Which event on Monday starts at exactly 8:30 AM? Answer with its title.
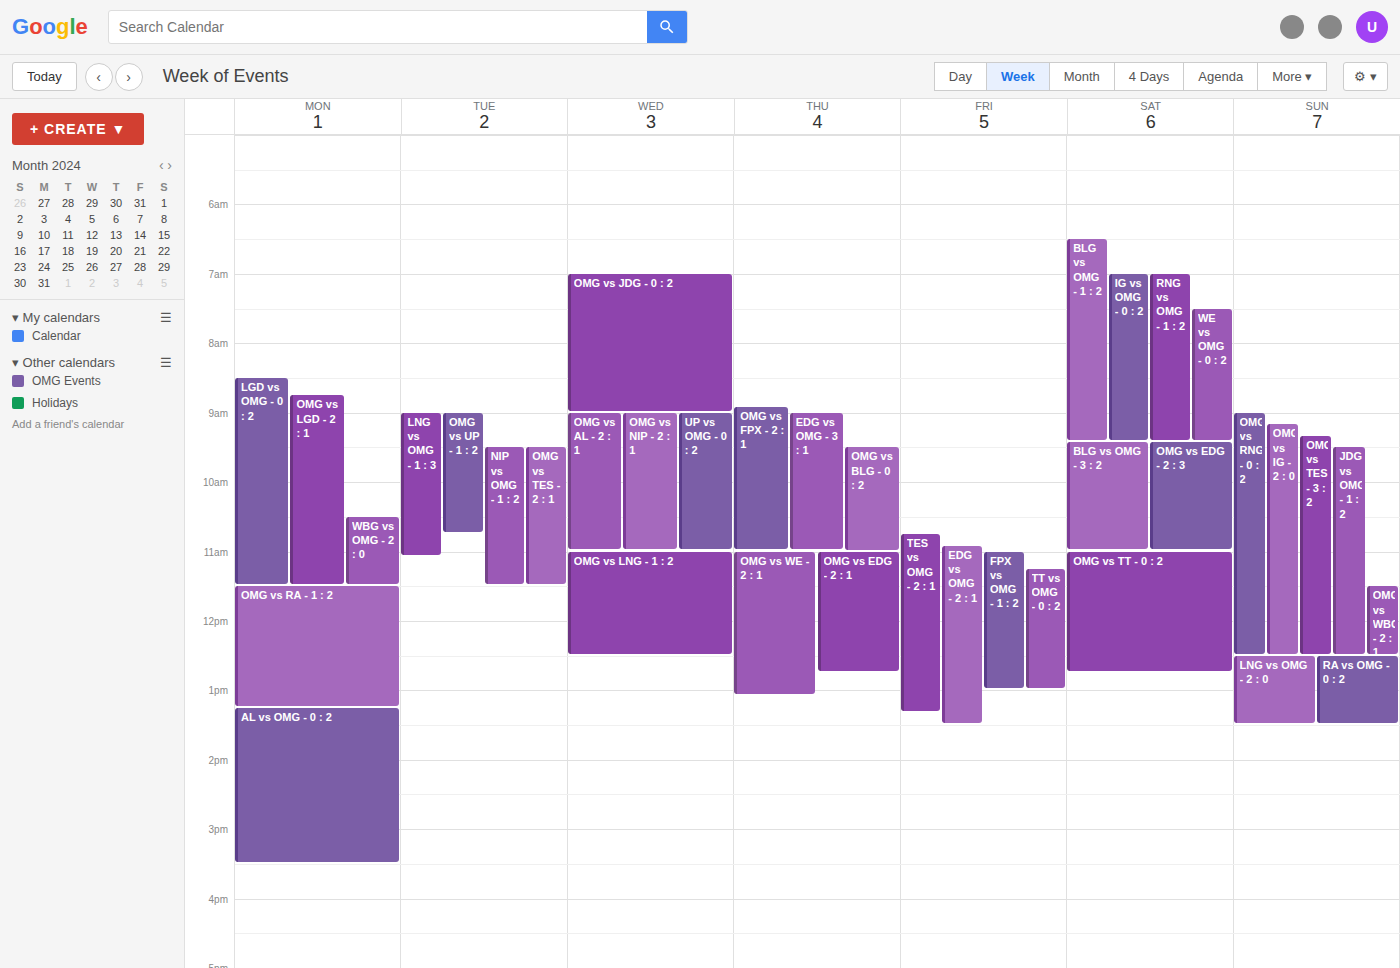
"LGD vs OMG - 0 : 2"